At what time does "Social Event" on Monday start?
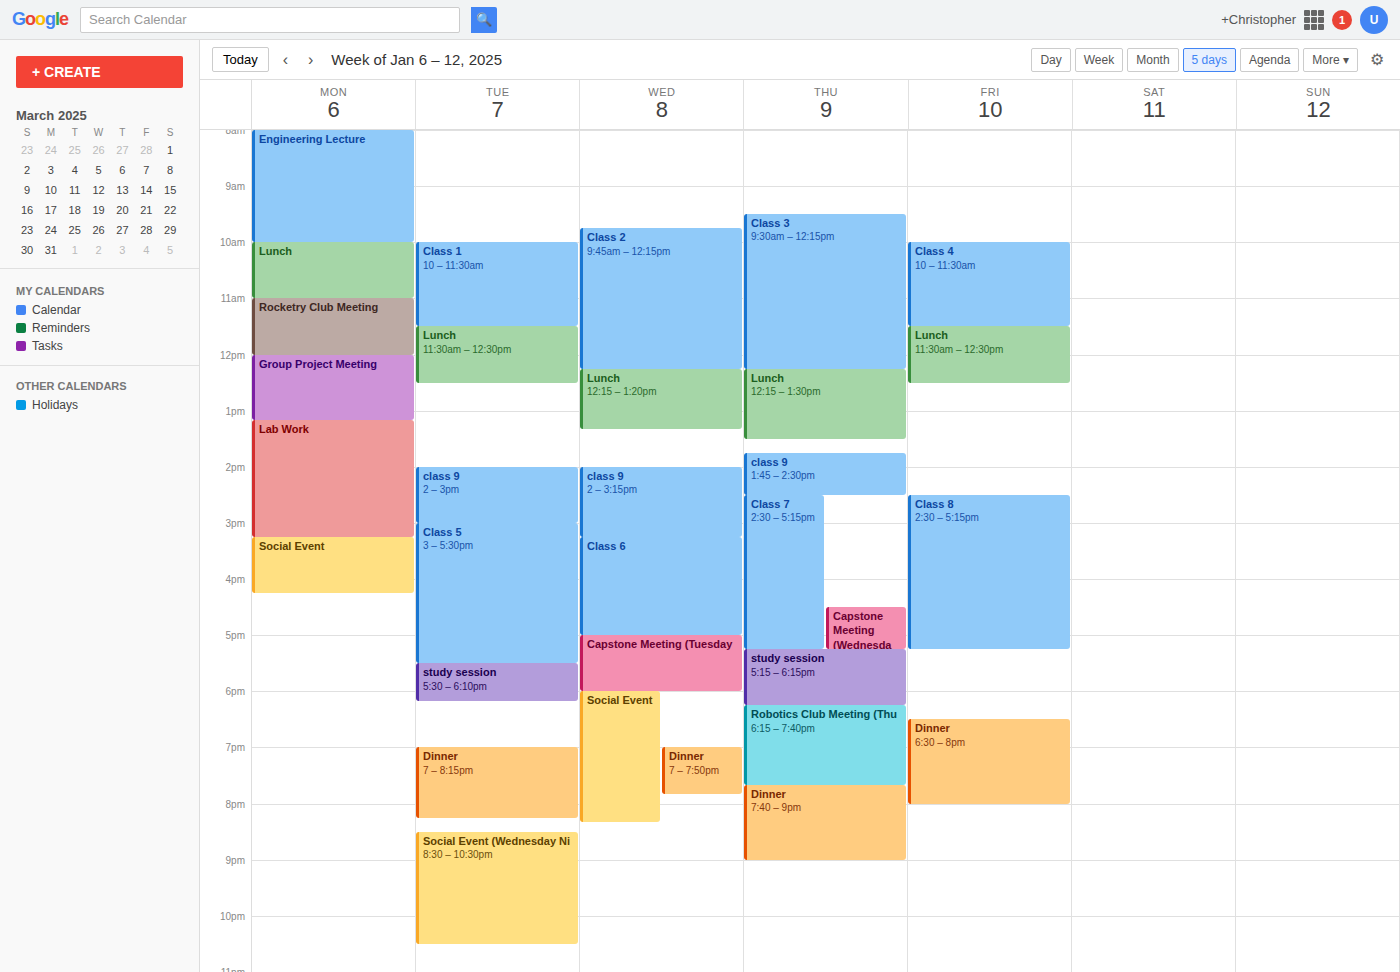
3:15 PM